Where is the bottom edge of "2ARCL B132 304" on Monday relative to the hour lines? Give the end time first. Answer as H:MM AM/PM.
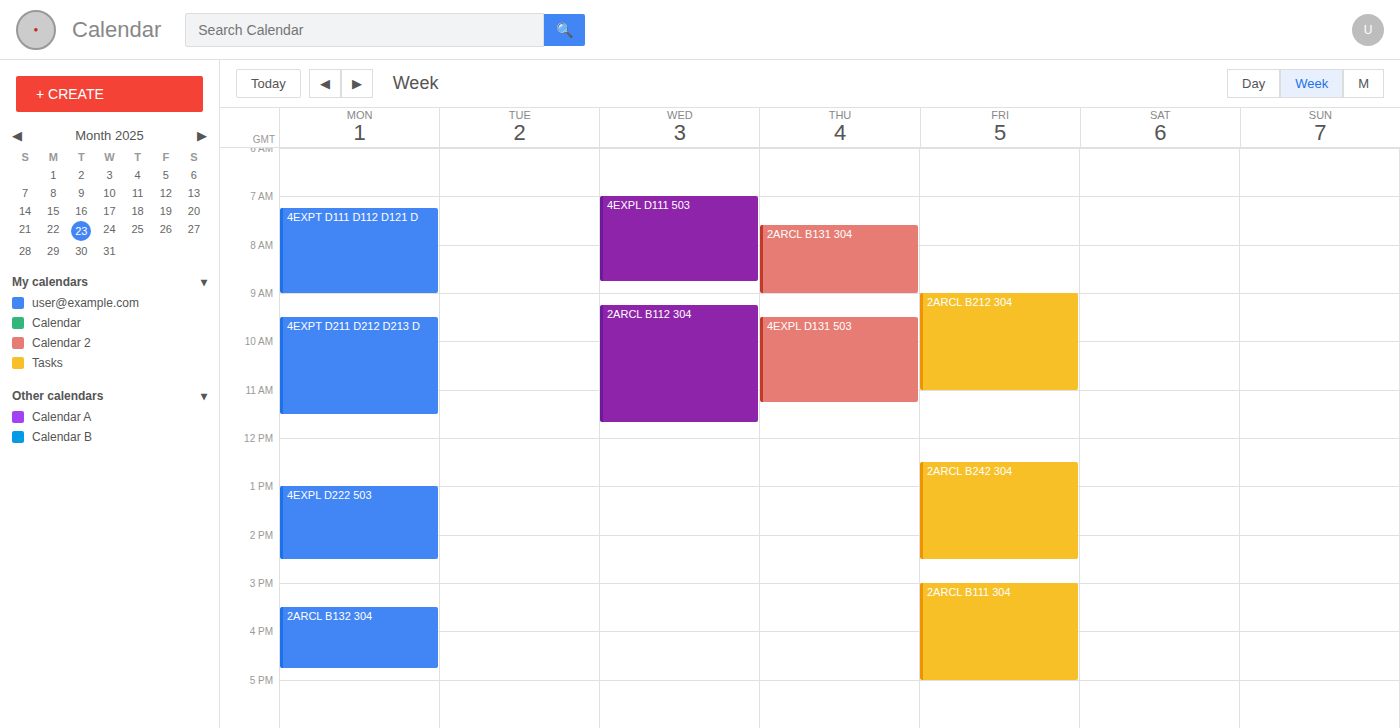
4:45 PM -- neither: three quarters of the way from the 4 PM line to the 5 PM line.